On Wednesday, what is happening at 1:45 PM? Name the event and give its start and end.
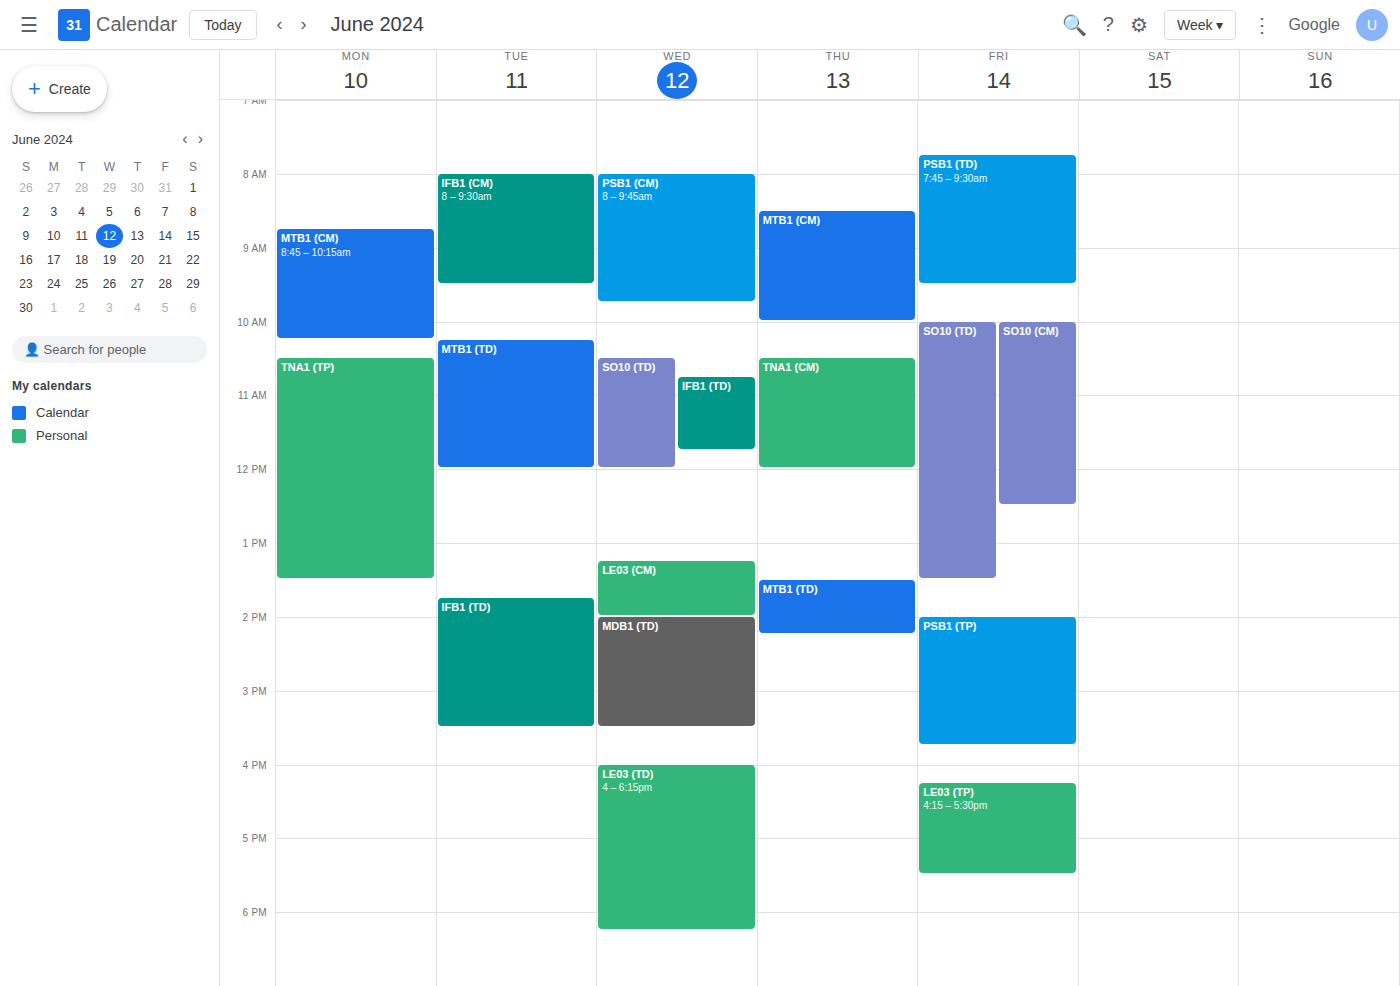
"LE03 (CM)", 1:15 PM to 2:00 PM